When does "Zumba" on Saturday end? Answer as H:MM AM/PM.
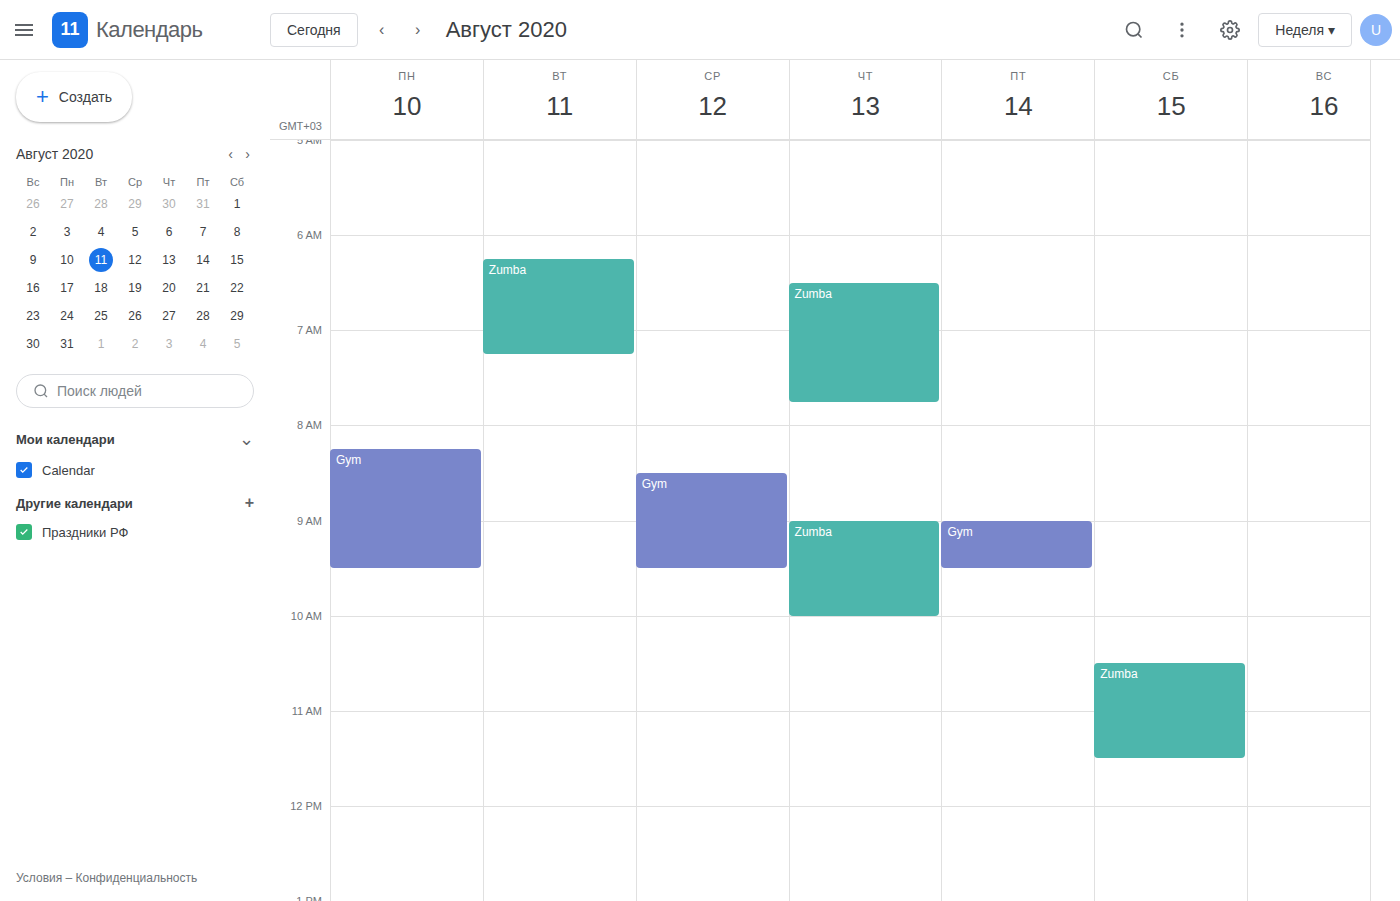
11:30 AM